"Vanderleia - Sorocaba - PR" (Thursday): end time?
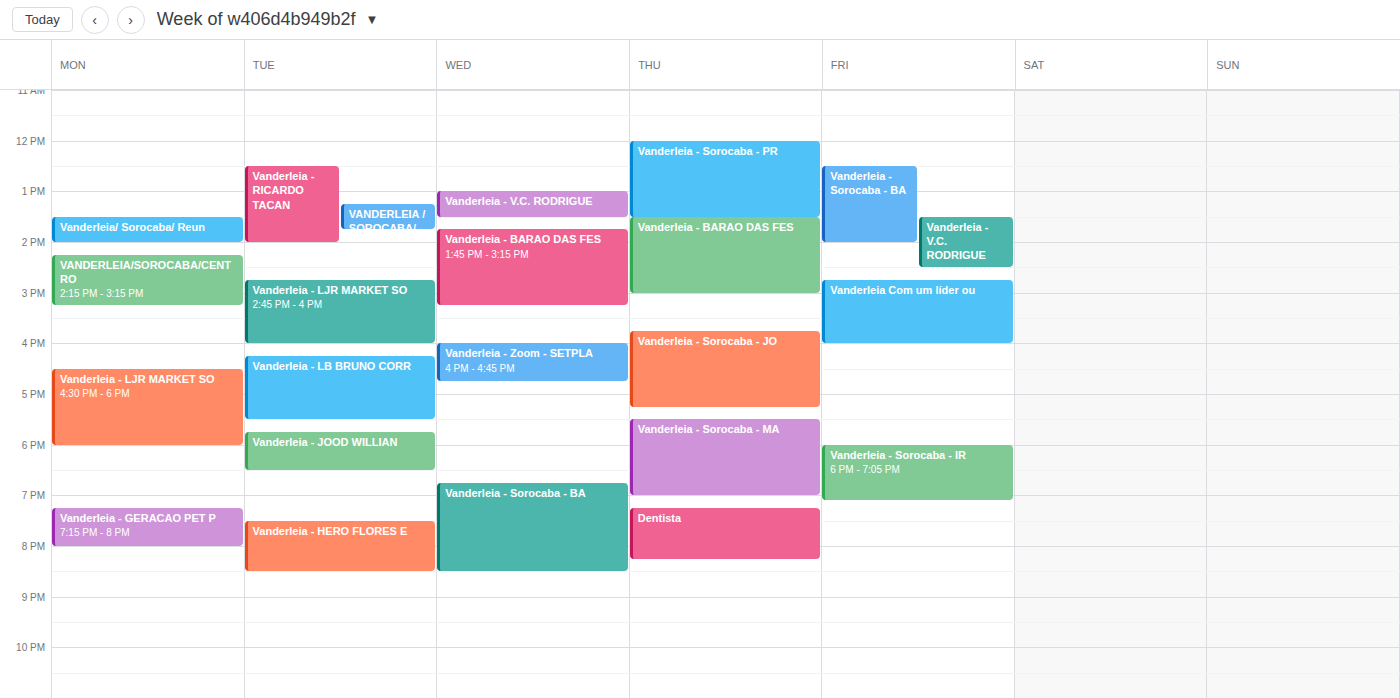
1:30 PM